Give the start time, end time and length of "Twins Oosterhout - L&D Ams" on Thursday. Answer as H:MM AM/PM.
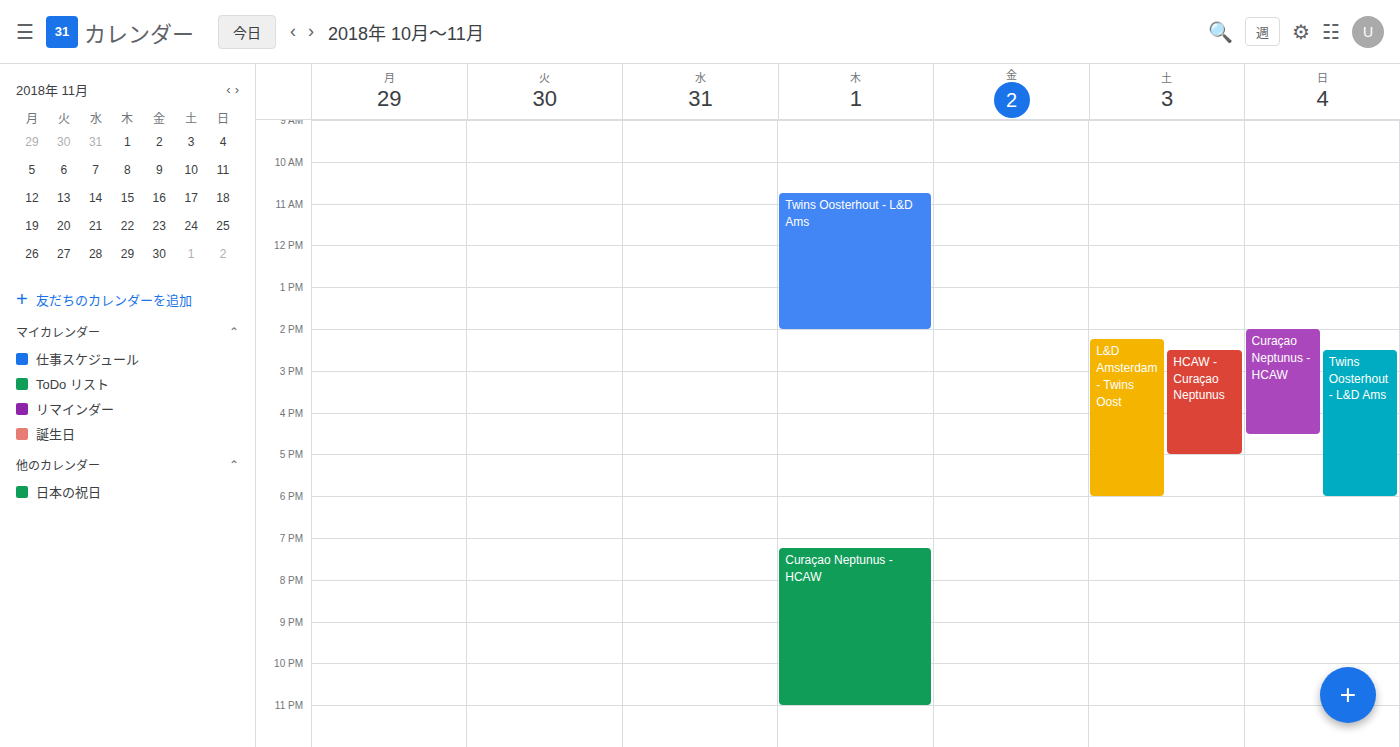
10:45 AM to 2:00 PM, 3 hours 15 minutes